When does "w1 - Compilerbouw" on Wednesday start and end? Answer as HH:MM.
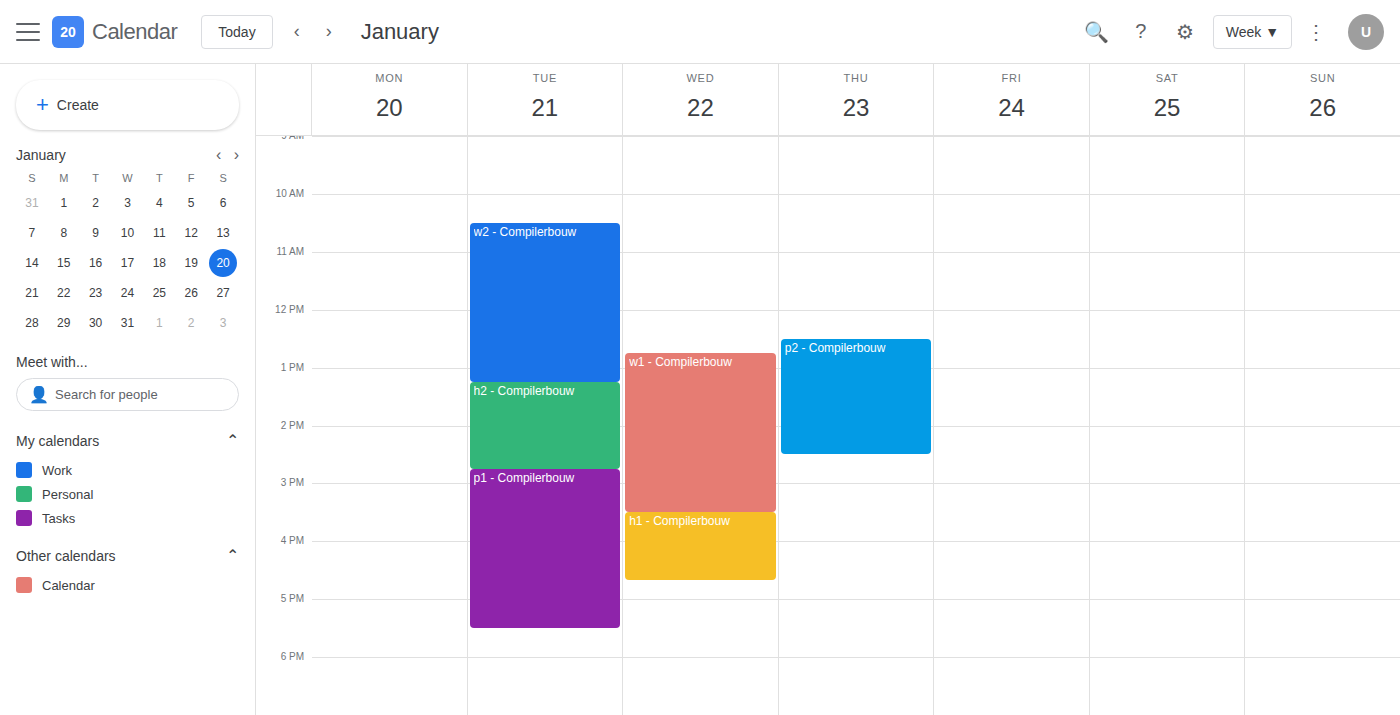
12:45 to 15:30